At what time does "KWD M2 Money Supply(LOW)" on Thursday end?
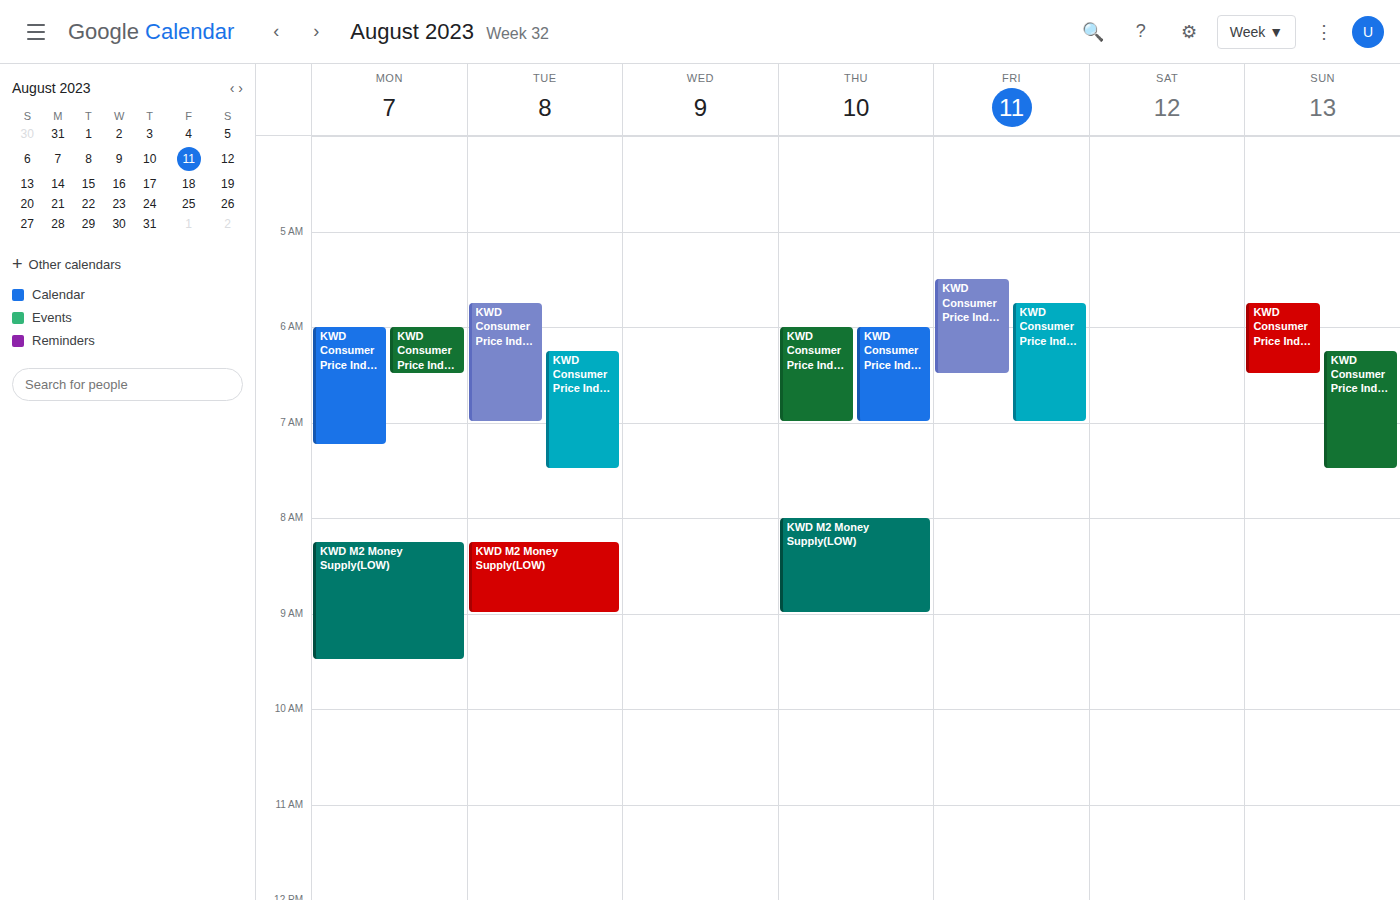
9:00 AM